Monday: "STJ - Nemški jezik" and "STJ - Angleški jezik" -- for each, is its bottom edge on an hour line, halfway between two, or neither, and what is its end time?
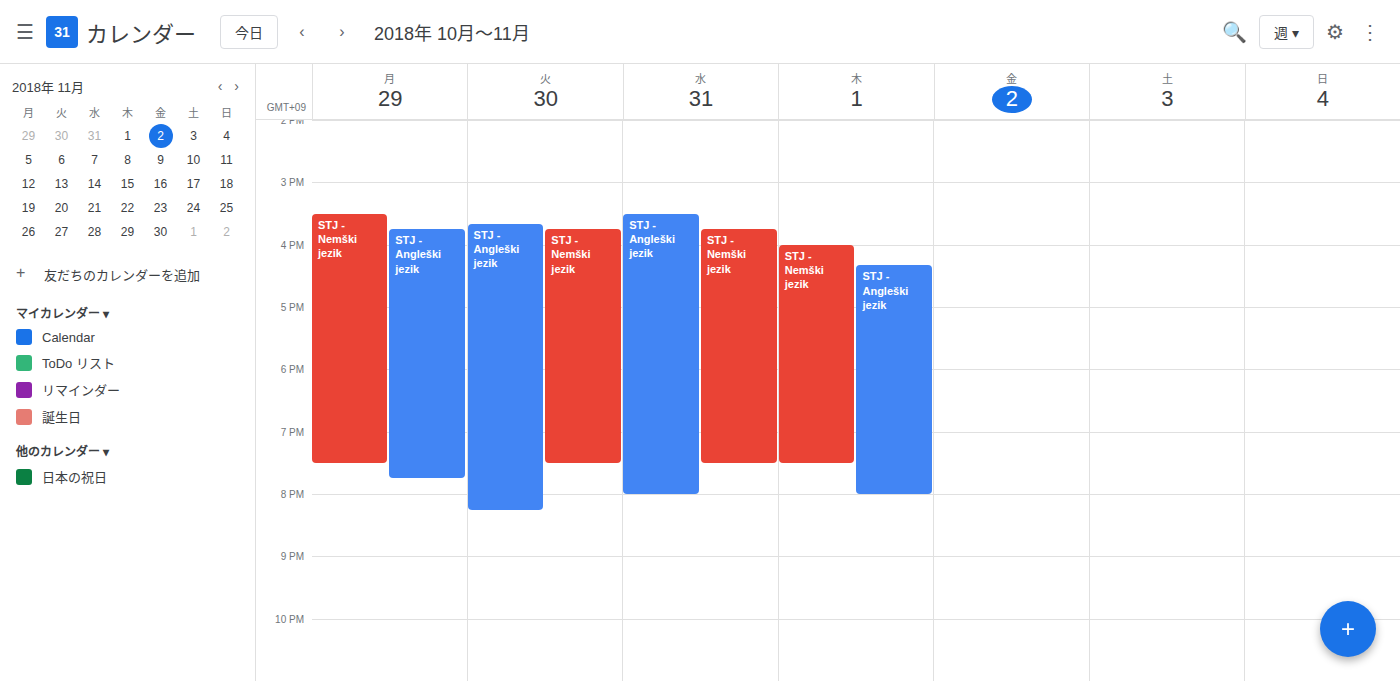
"STJ - Nemški jezik": 7:30 PM, halfway between the 7 PM and 8 PM lines. "STJ - Angleški jezik": 7:45 PM, neither: three quarters of the way from the 7 PM line to the 8 PM line.